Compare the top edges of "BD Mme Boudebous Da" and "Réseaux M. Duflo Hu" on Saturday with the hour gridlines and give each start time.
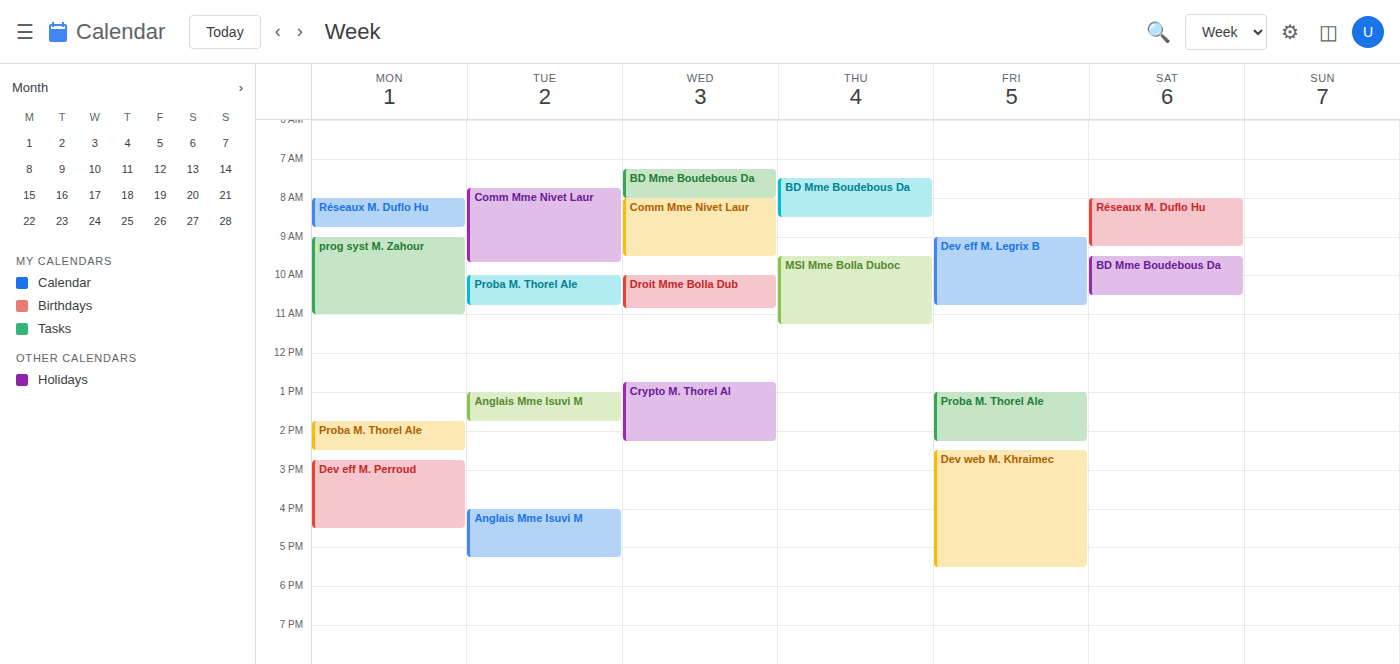
"BD Mme Boudebous Da": 9:30 AM, halfway between the 9 AM and 10 AM lines. "Réseaux M. Duflo Hu": 8:00 AM, exactly on the 8 AM line.